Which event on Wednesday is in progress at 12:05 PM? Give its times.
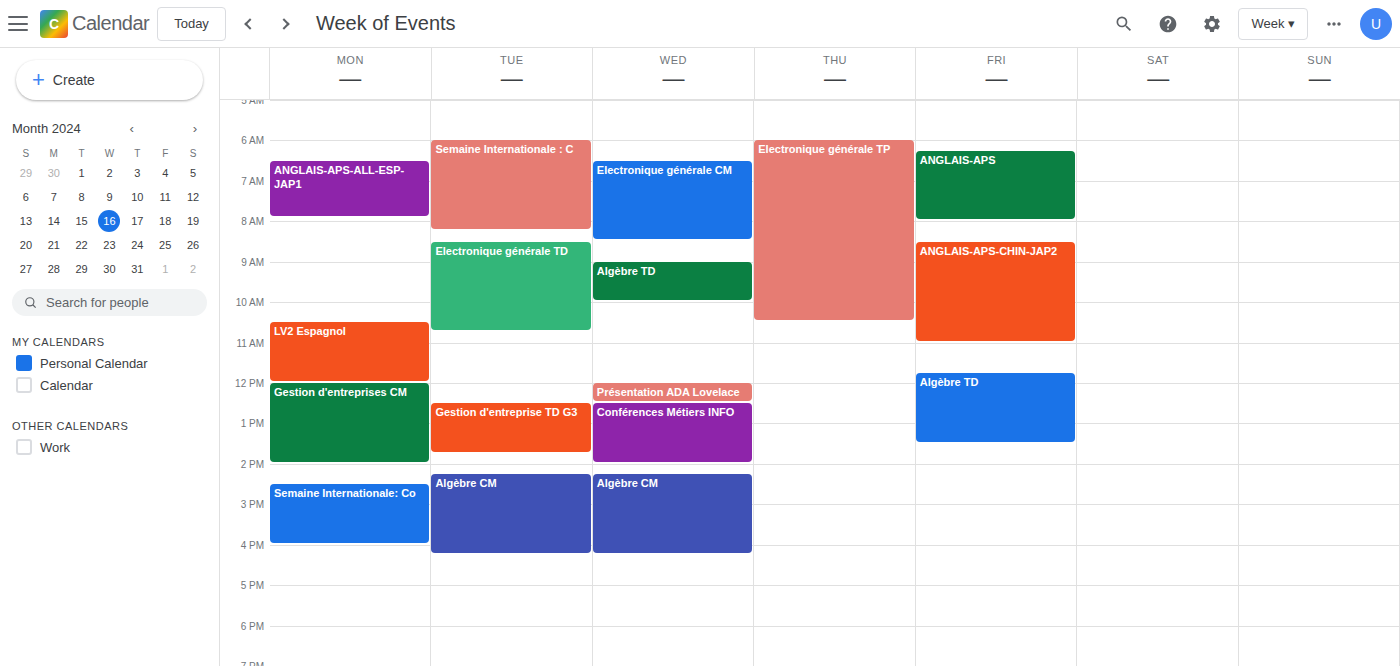
"Présentation ADA Lovelace", 12:00 PM to 12:30 PM